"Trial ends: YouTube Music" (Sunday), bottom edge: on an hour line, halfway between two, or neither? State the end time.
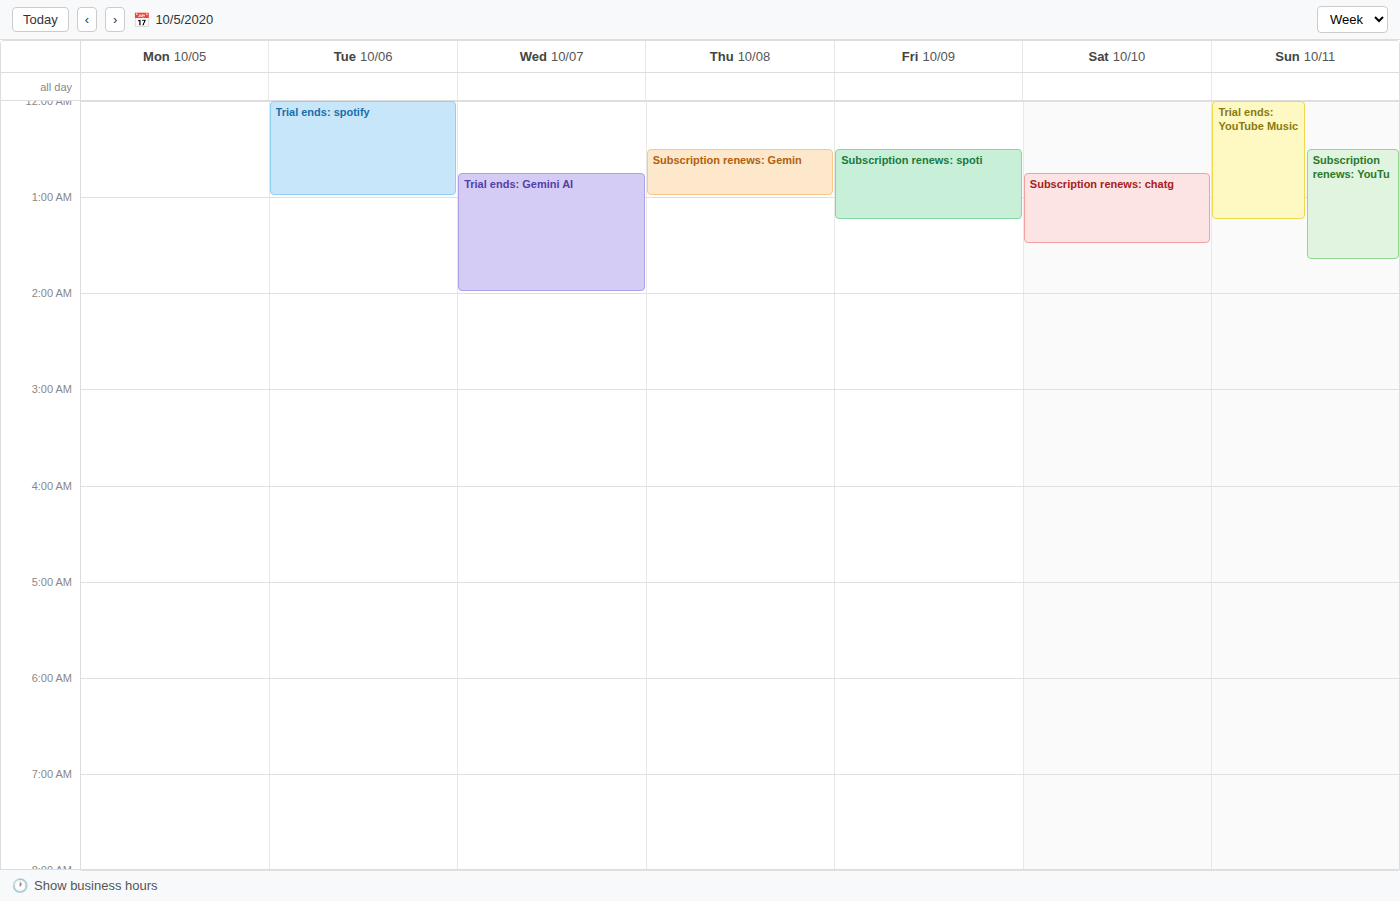
1:15 AM -- neither: a quarter of the way from the 1 AM line to the 2 AM line.